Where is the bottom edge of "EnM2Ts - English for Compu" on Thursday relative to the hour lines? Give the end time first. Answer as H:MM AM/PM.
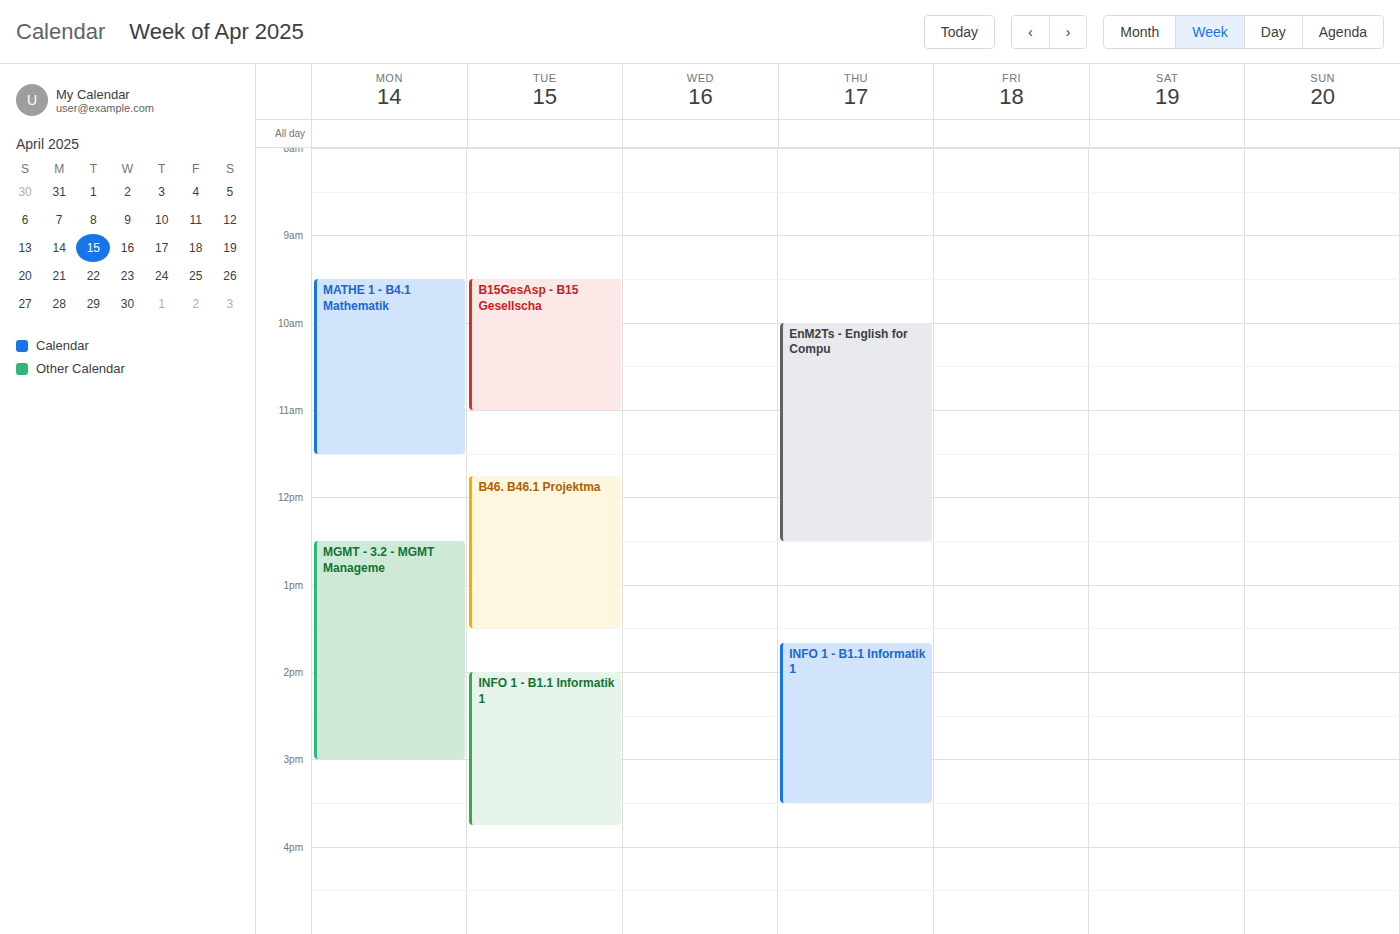
12:30 PM -- halfway between the 12 PM and 1 PM lines.